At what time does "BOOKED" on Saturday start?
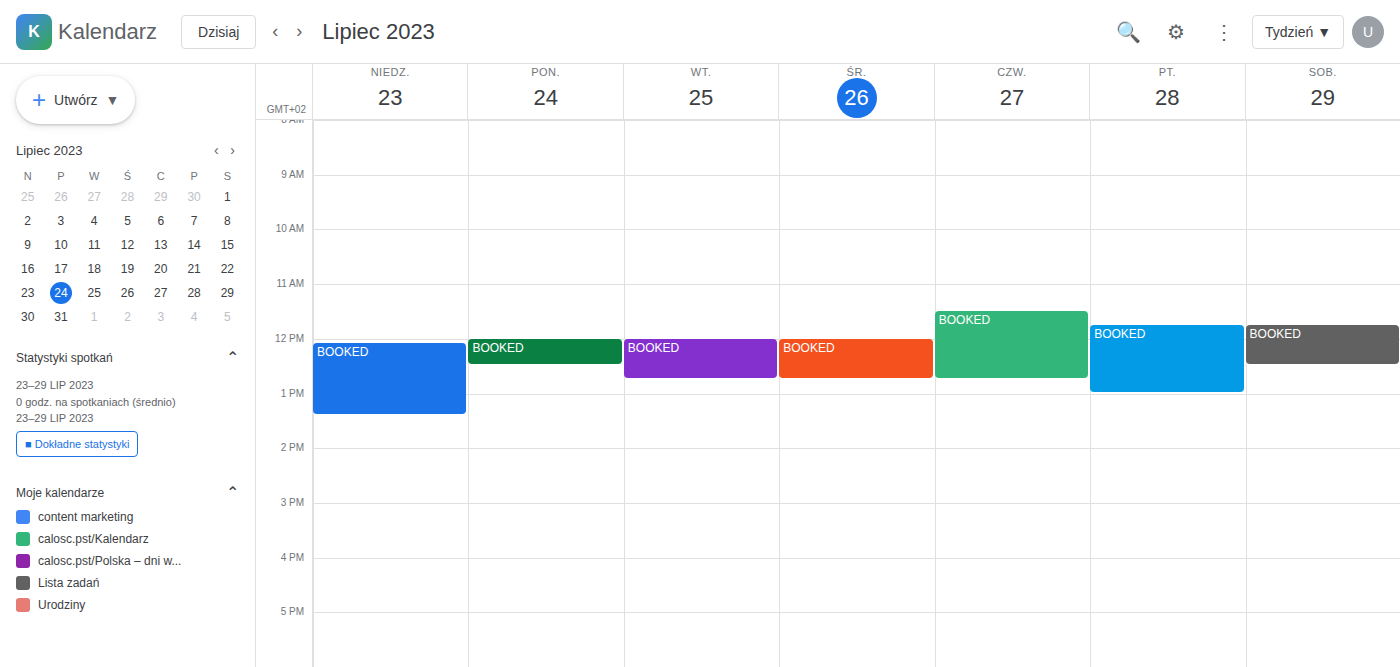
11:45 AM